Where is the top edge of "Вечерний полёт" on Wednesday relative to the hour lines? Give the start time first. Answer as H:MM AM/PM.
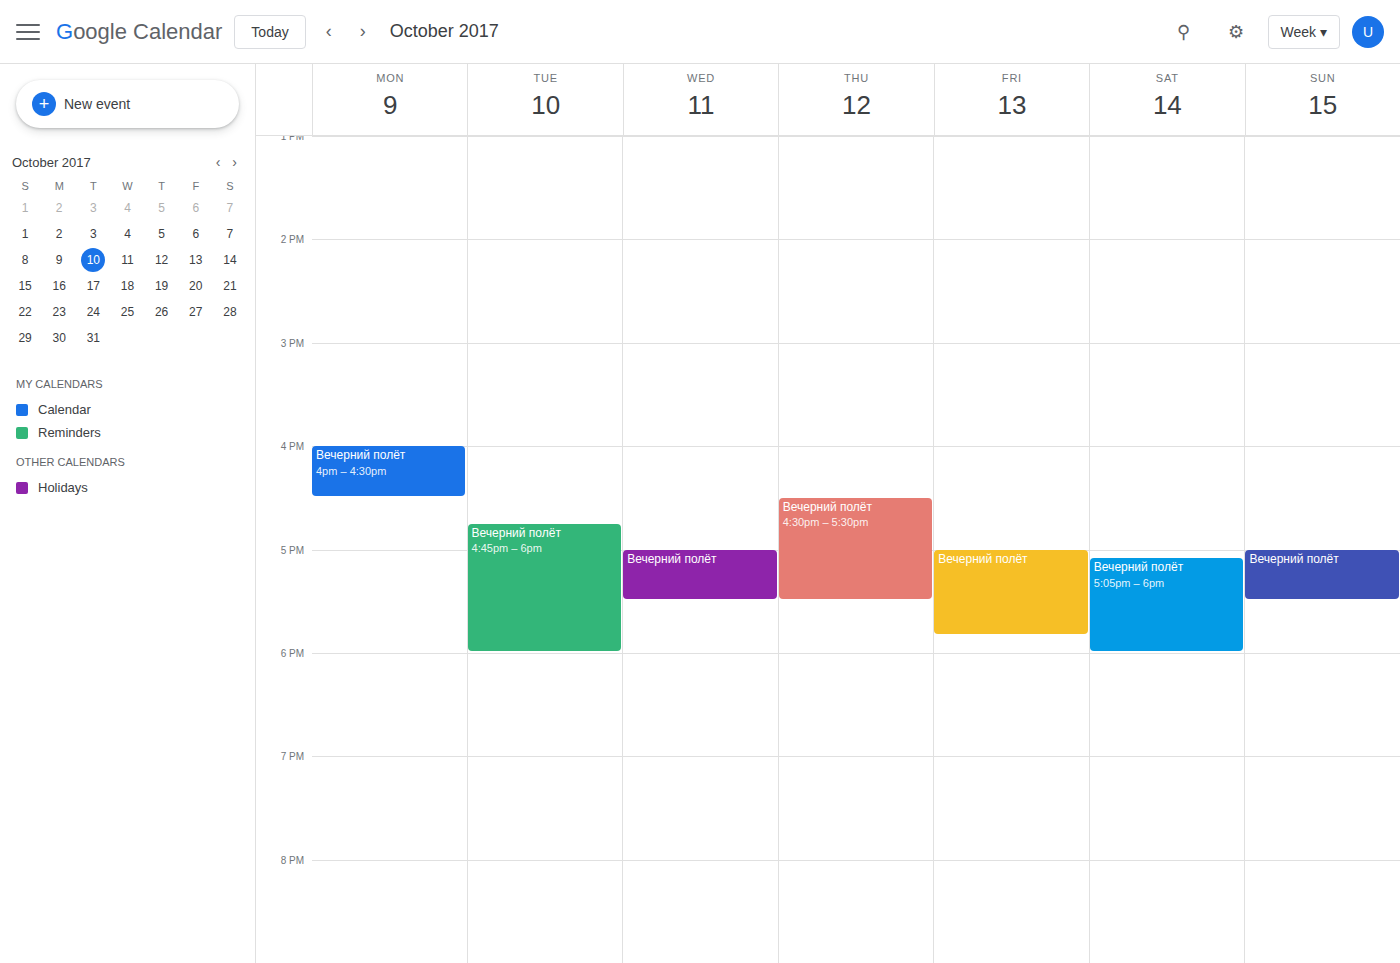
5:00 PM -- exactly on the 5 PM line.